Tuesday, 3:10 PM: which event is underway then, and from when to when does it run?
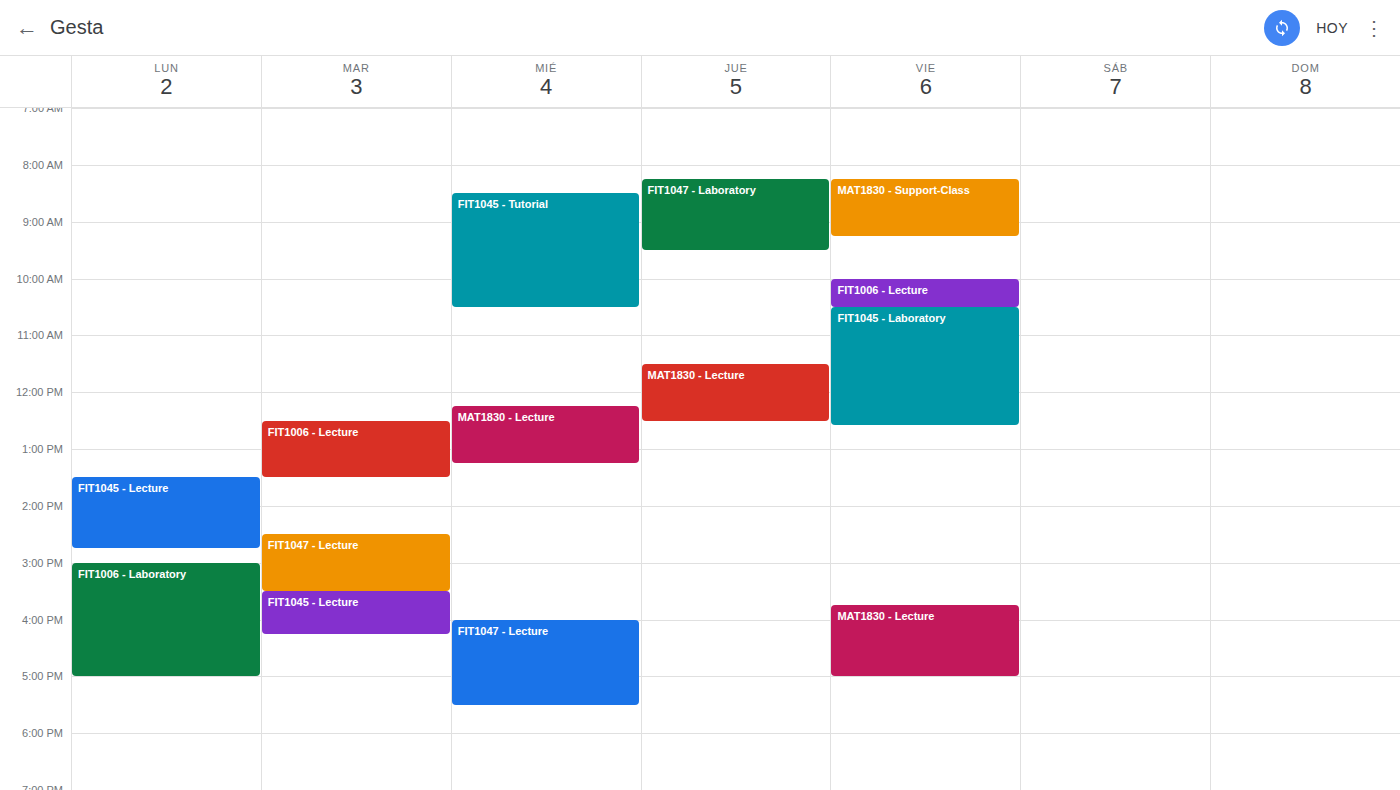
"FIT1047 - Lecture", 2:30 PM to 3:30 PM